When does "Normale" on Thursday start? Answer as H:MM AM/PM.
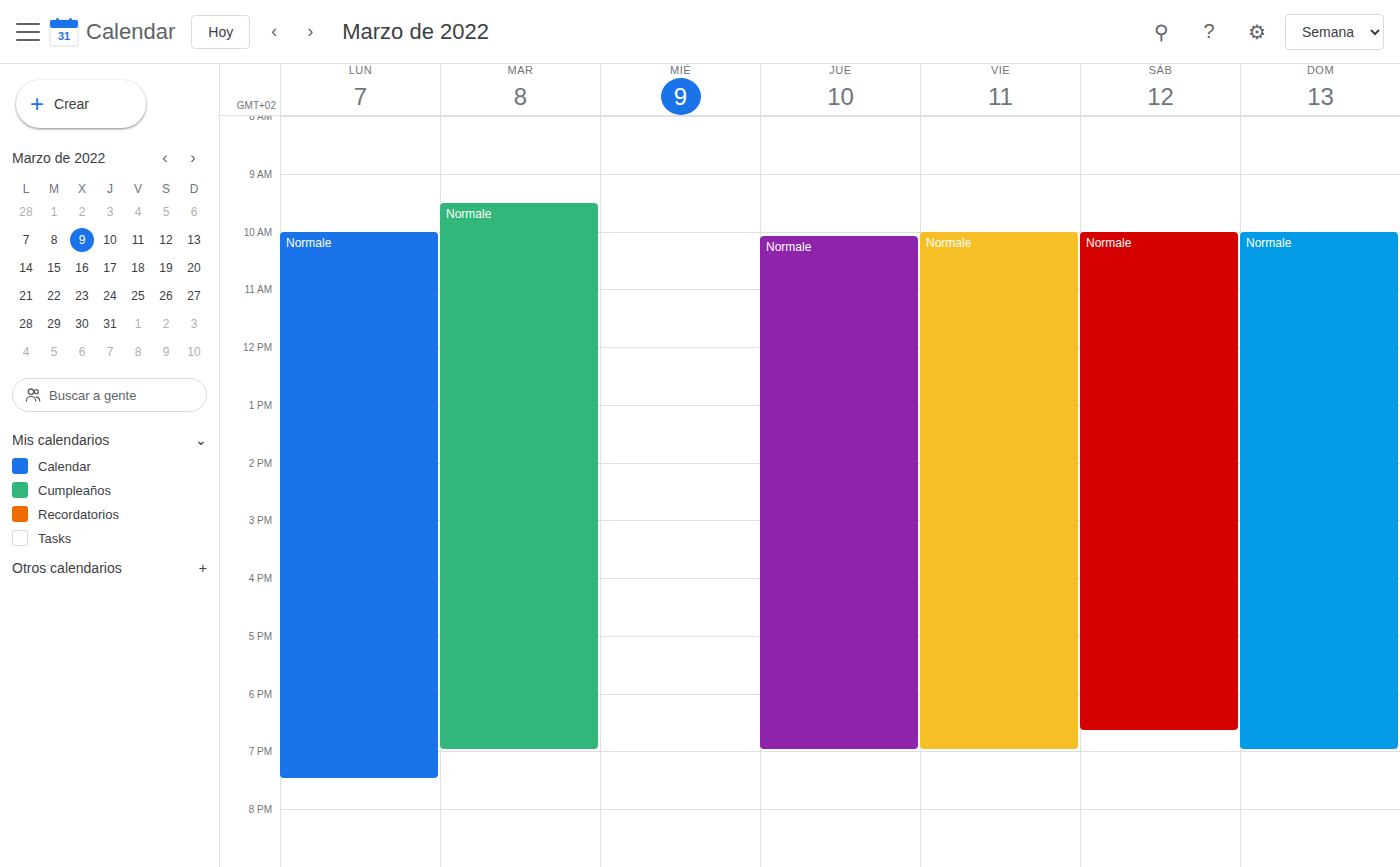
10:05 AM